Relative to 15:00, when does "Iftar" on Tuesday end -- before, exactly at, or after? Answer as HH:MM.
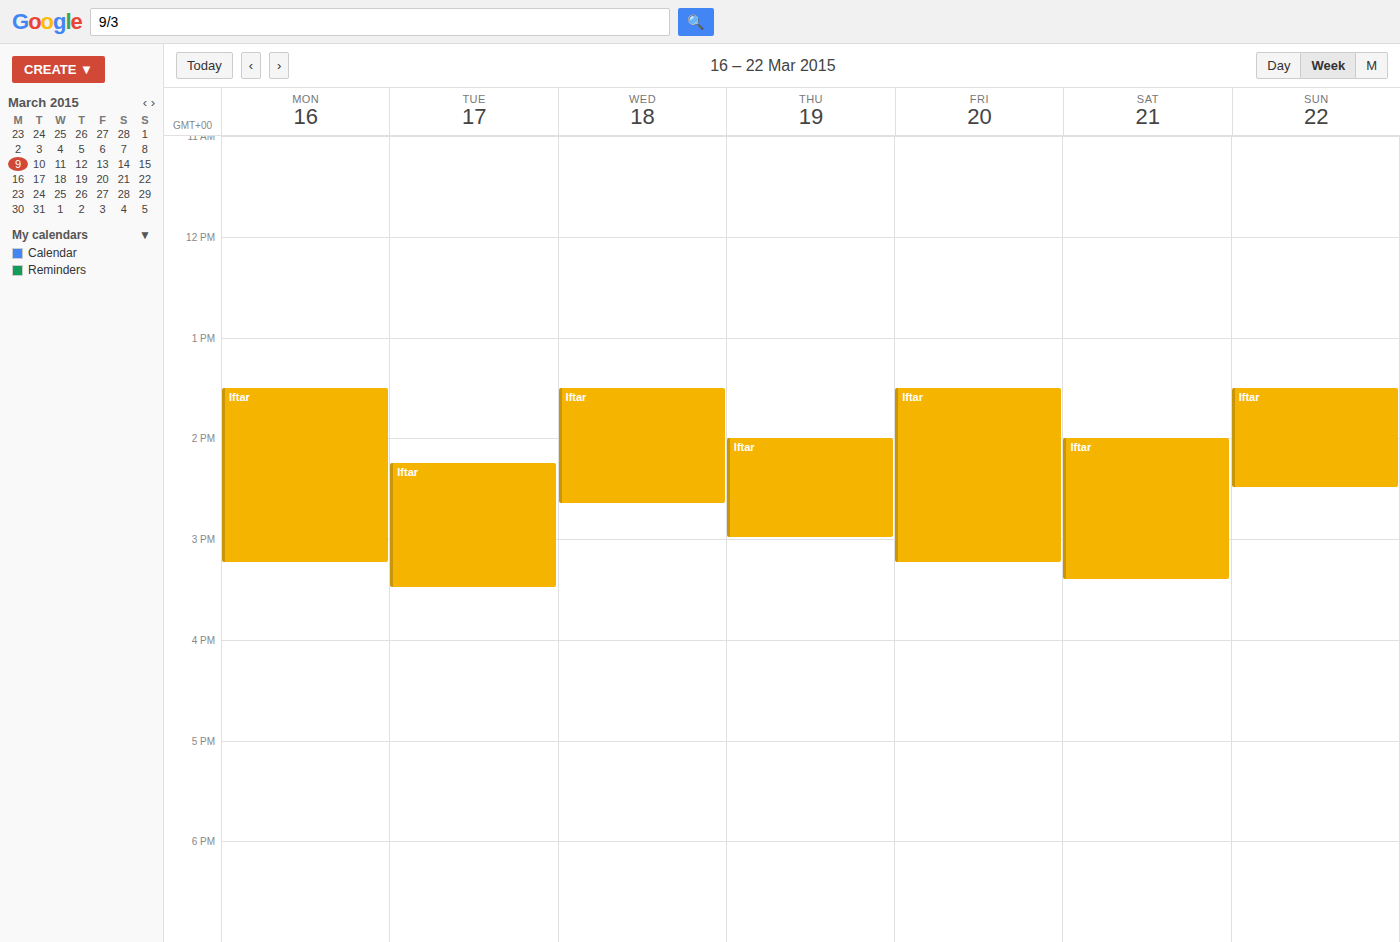
15:30 -- after 15:00, 30 minutes below the 15:00 line.